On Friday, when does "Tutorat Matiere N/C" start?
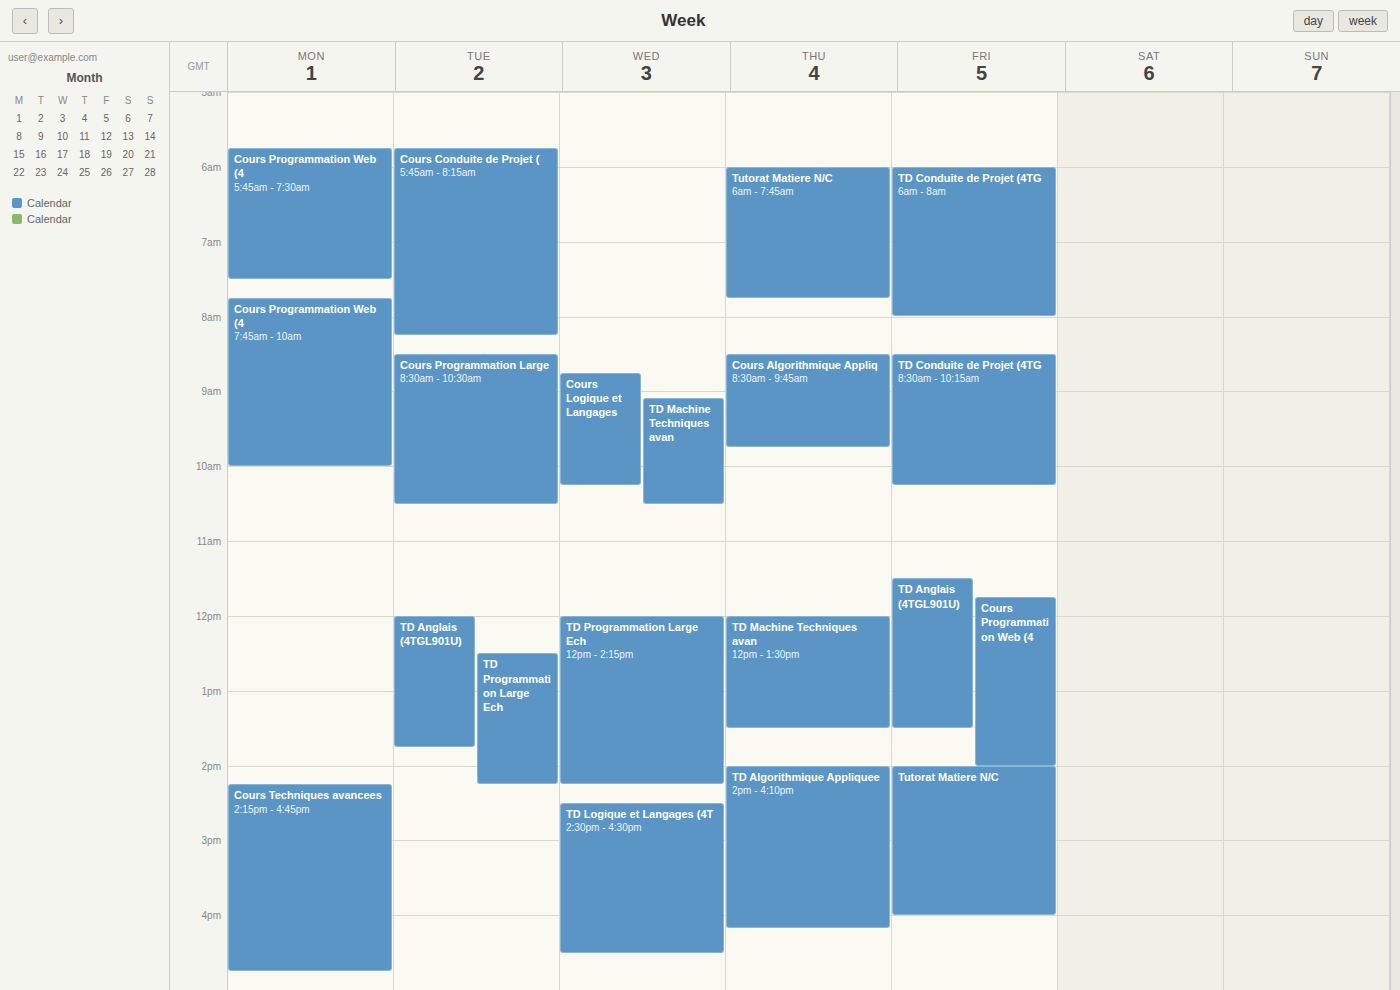
2:00 PM